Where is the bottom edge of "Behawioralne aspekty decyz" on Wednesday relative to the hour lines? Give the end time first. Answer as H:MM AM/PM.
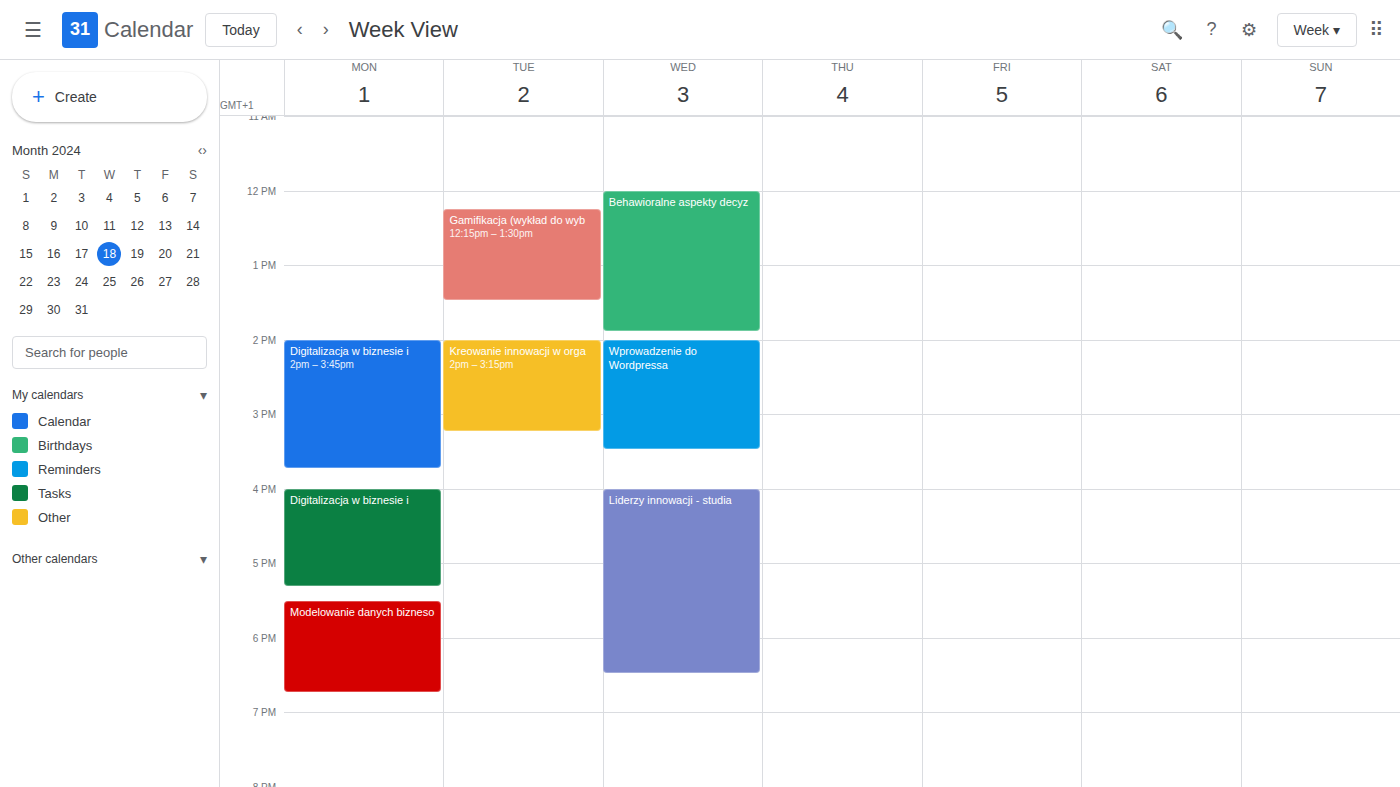
1:55 PM -- neither: 55 minutes below the 1 PM line and 5 minutes above the 2 PM line.